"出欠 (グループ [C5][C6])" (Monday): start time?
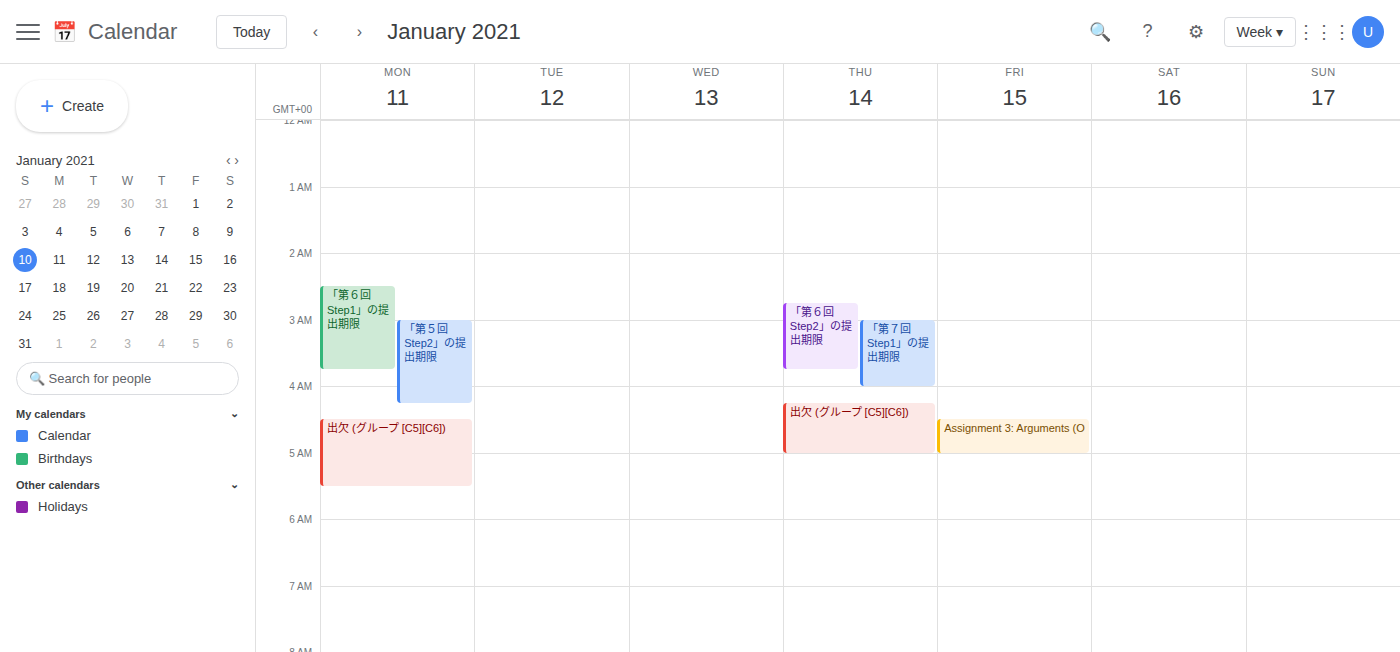
4:30 AM